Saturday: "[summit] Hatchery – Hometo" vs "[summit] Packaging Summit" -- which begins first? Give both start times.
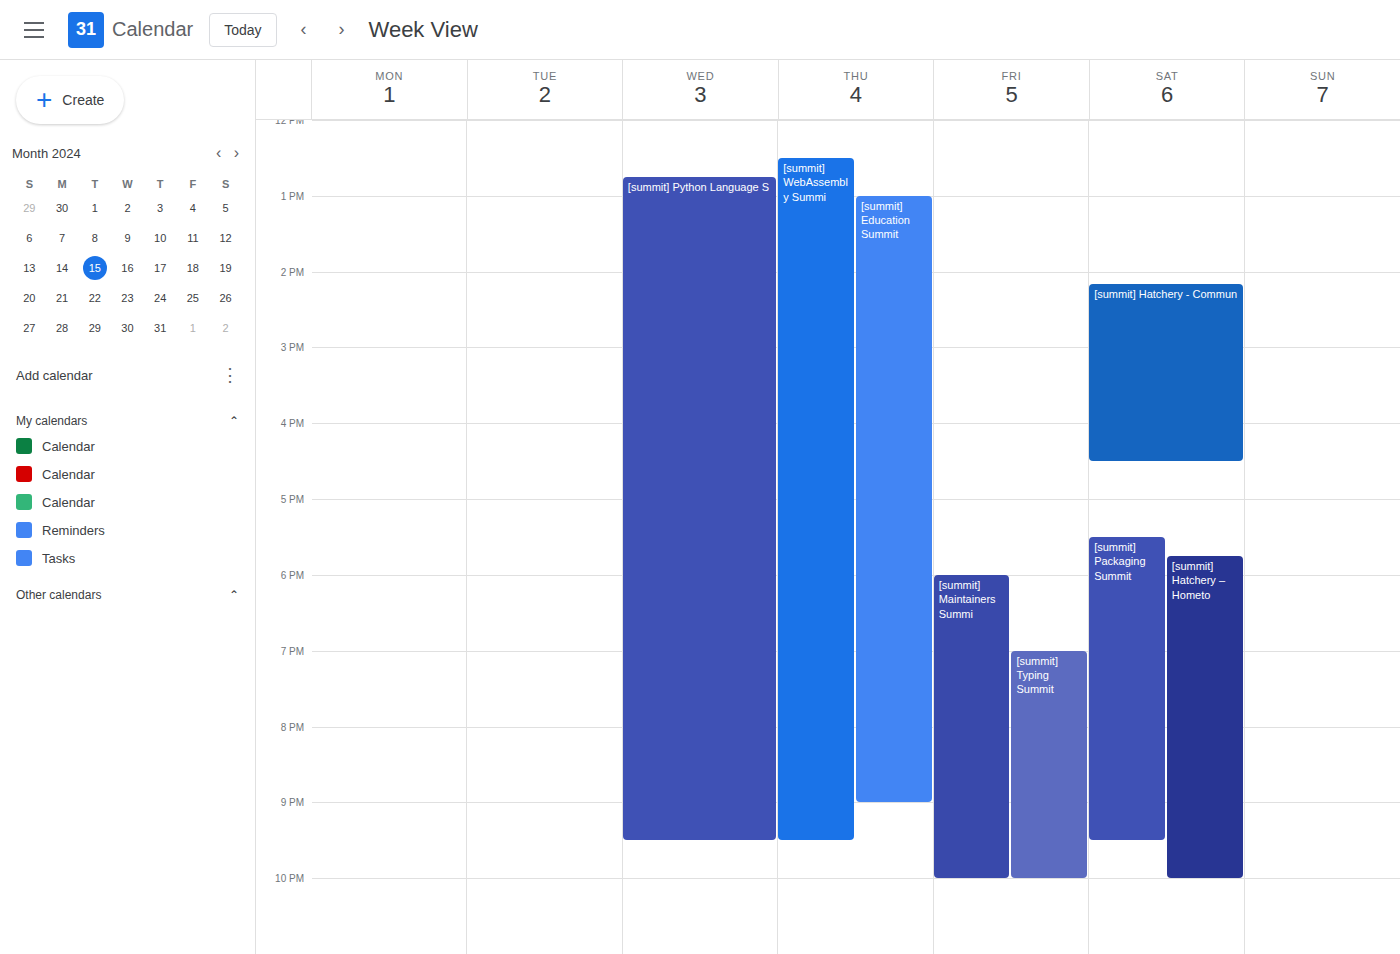
"[summit] Packaging Summit" 5:30 PM; "[summit] Hatchery – Hometo" 5:45 PM.